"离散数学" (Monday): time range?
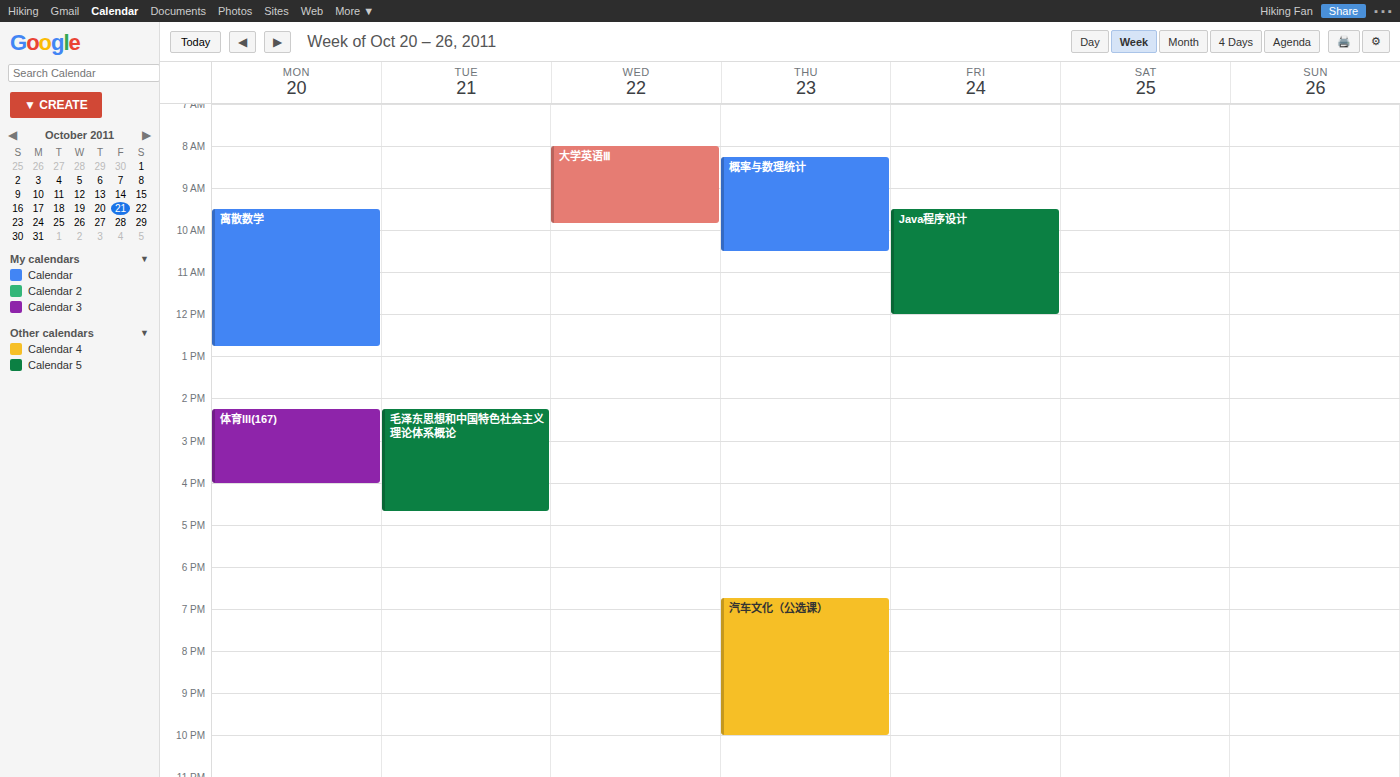
9:30 AM to 12:45 PM